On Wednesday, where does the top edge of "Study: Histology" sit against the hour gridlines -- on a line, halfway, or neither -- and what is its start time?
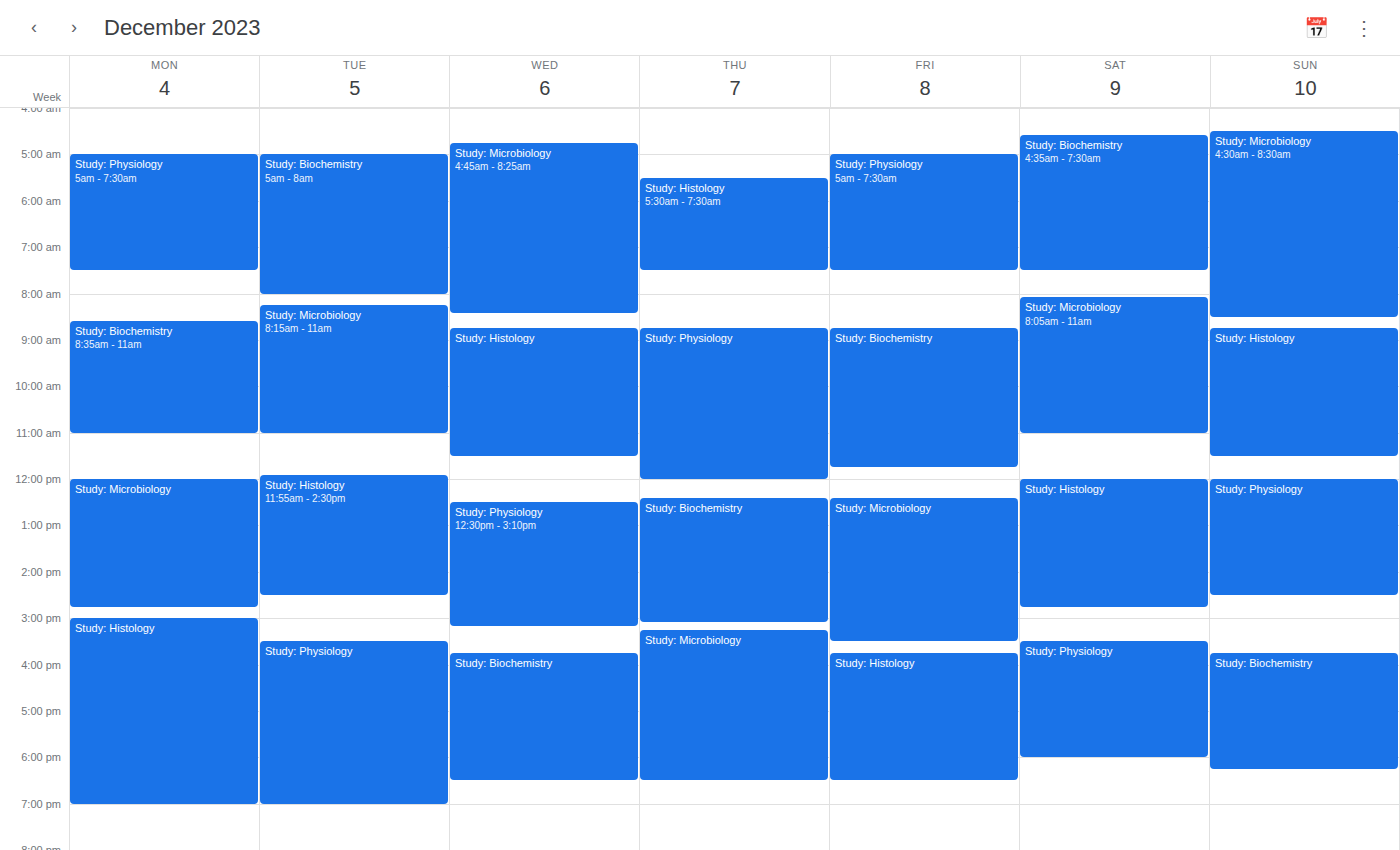
8:45 AM -- neither: three quarters of the way from the 8 AM line to the 9 AM line.